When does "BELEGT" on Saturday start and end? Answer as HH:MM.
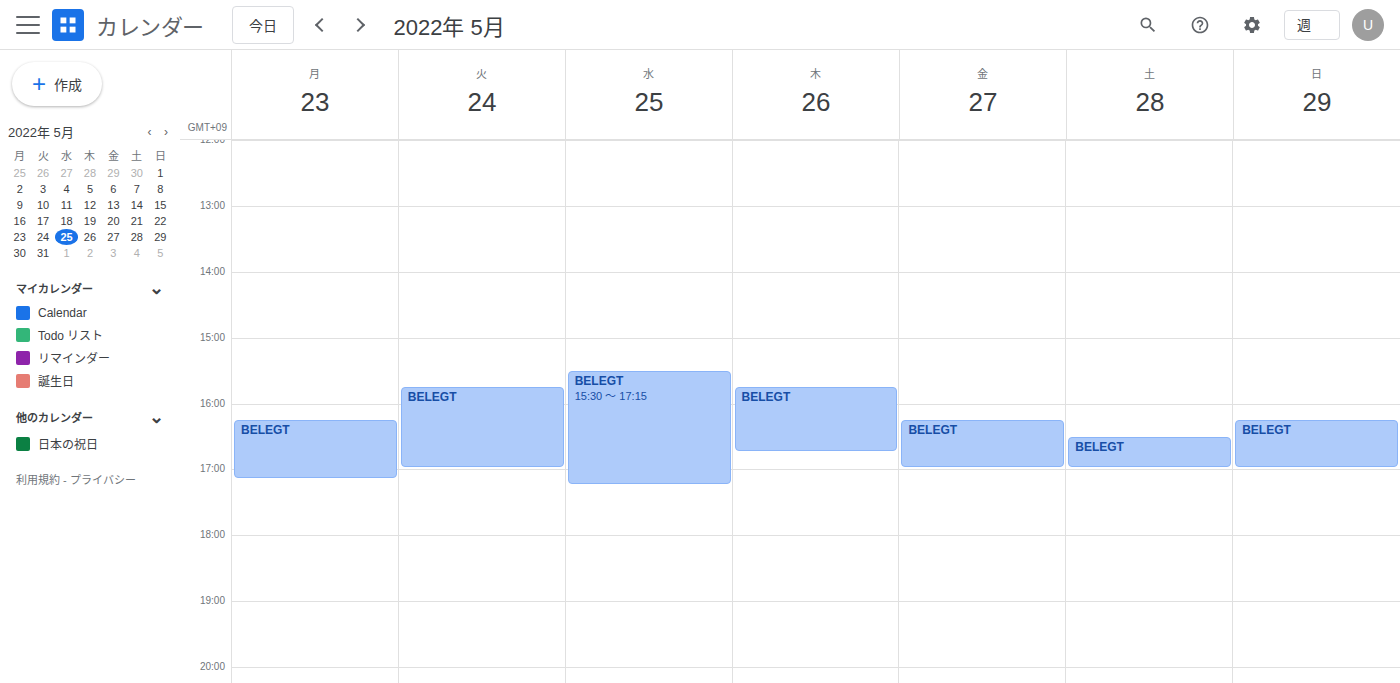
16:30 to 17:00